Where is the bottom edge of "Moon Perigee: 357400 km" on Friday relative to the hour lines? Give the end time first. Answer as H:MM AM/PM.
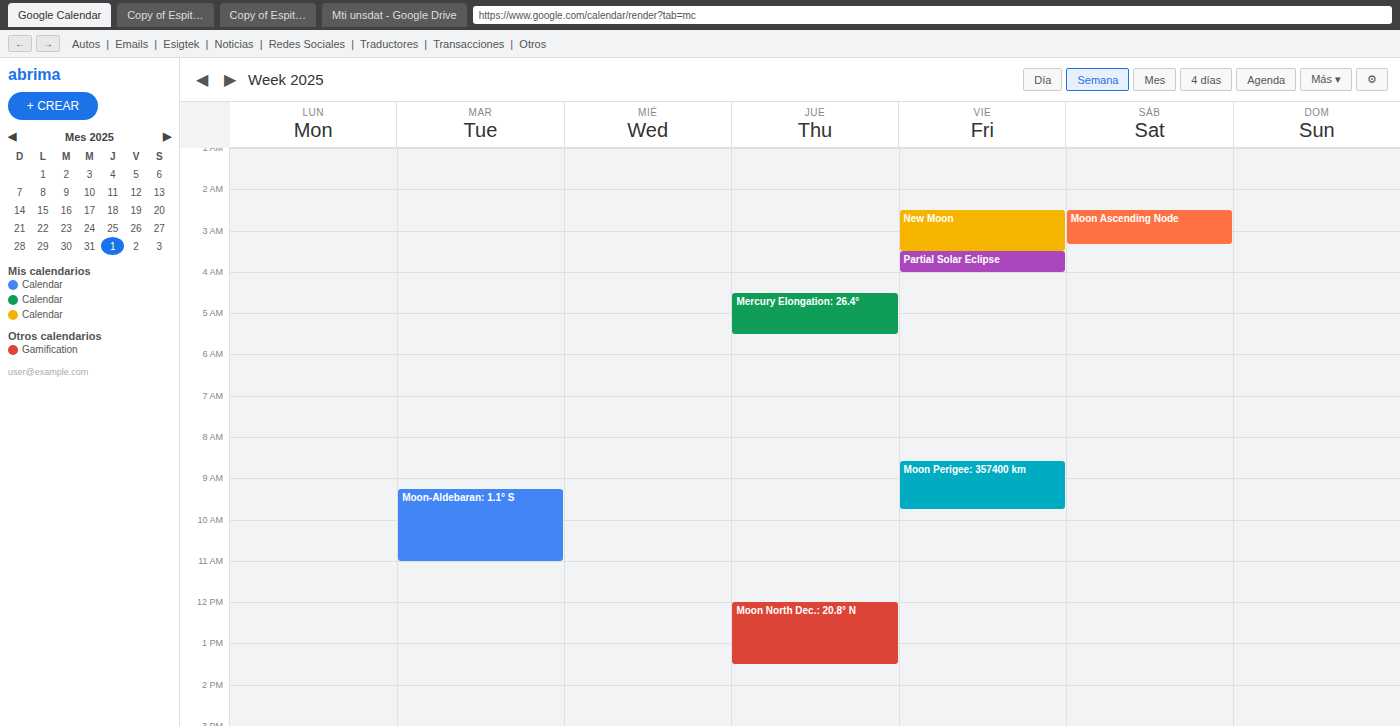
9:45 AM -- neither: three quarters of the way from the 9 AM line to the 10 AM line.